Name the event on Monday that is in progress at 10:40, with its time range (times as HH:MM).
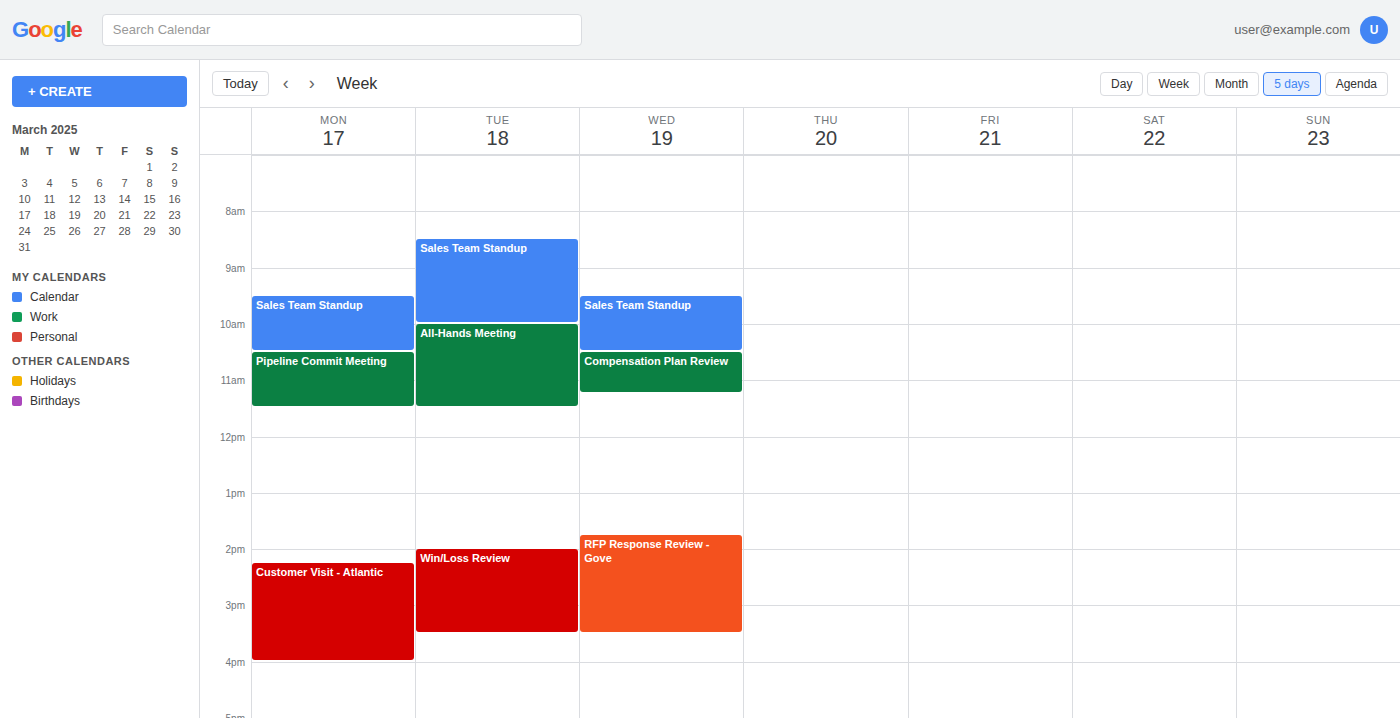
"Pipeline Commit Meeting", 10:30 to 11:30